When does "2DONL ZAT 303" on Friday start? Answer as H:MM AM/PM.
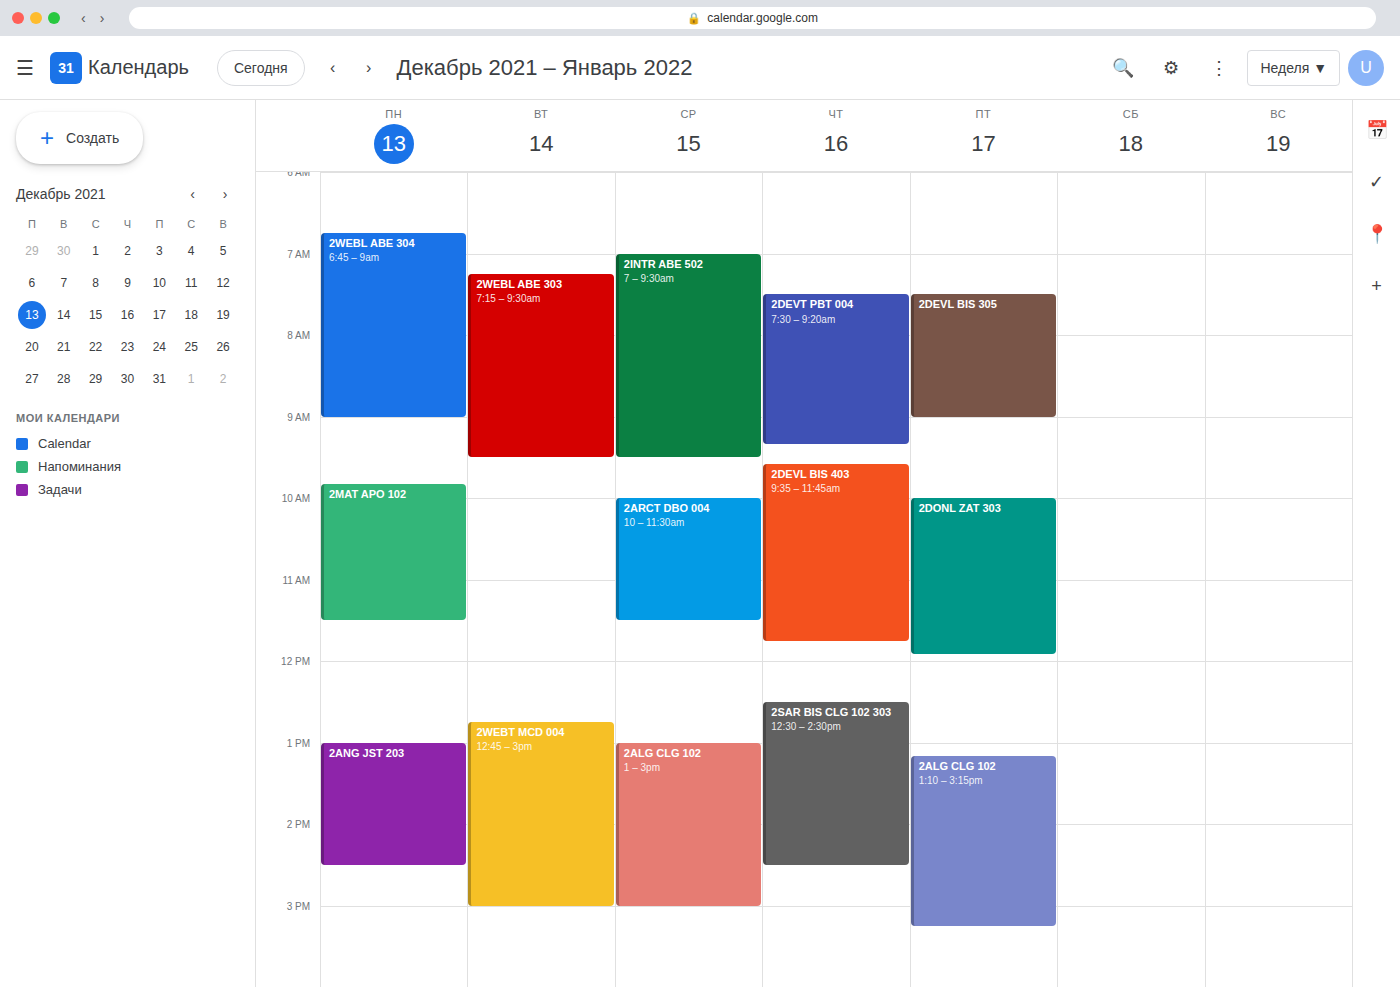
10:00 AM